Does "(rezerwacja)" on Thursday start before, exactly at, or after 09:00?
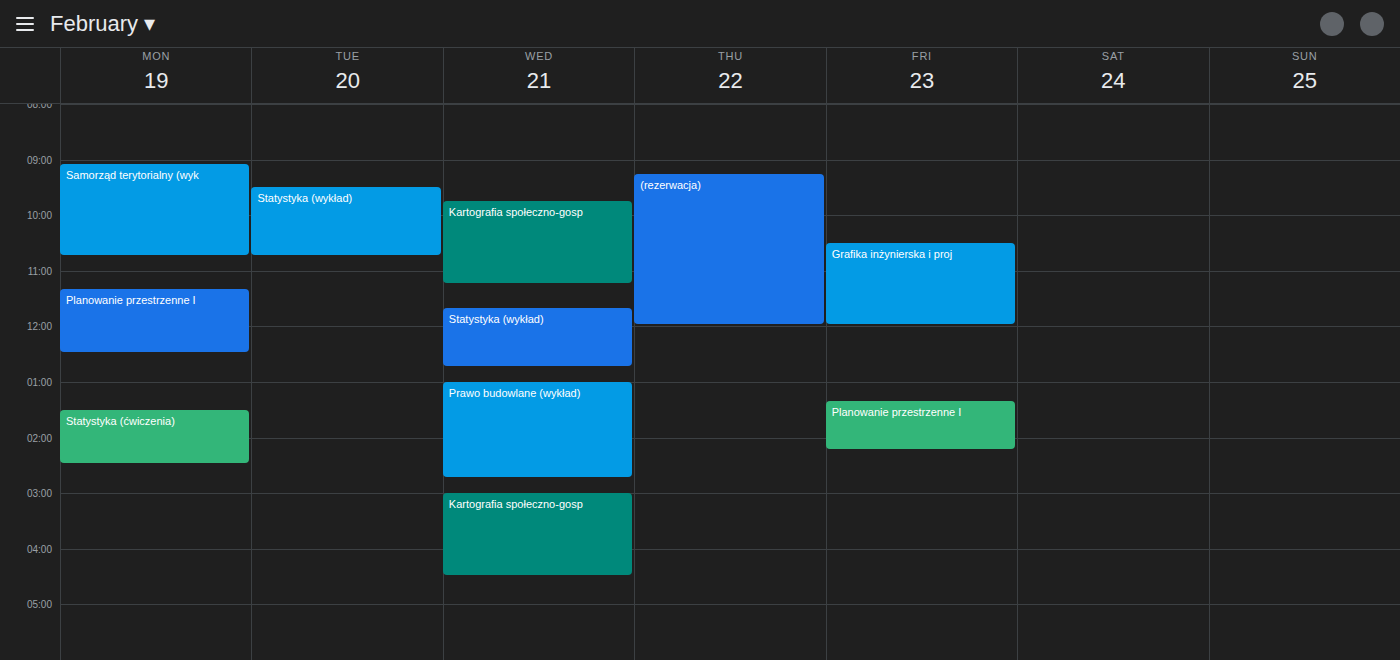
09:15 -- after 09:00, 15 minutes below the 09:00 line.